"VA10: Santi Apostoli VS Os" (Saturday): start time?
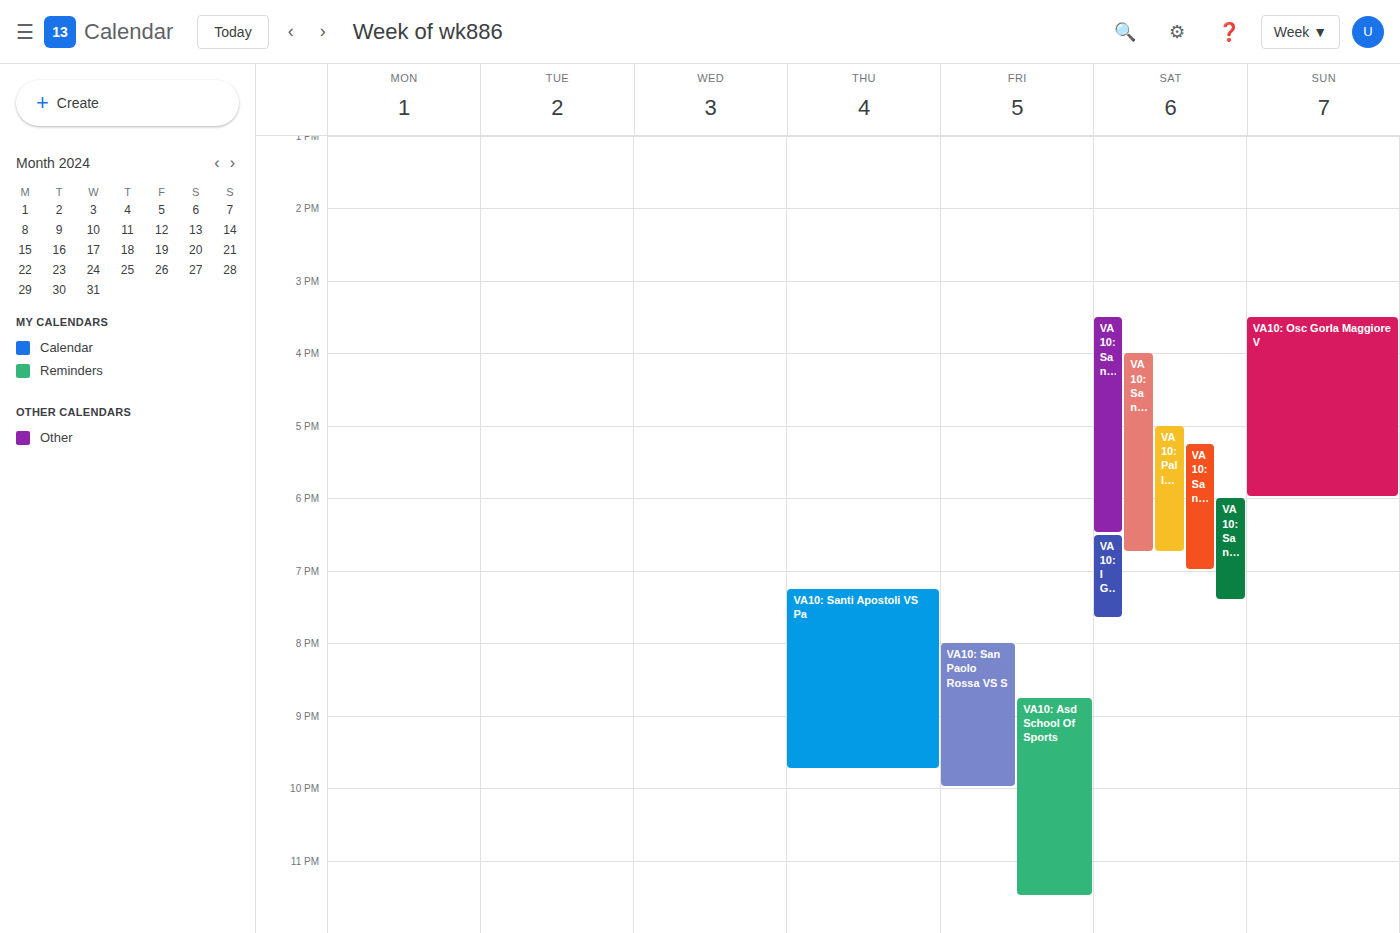
3:30 PM